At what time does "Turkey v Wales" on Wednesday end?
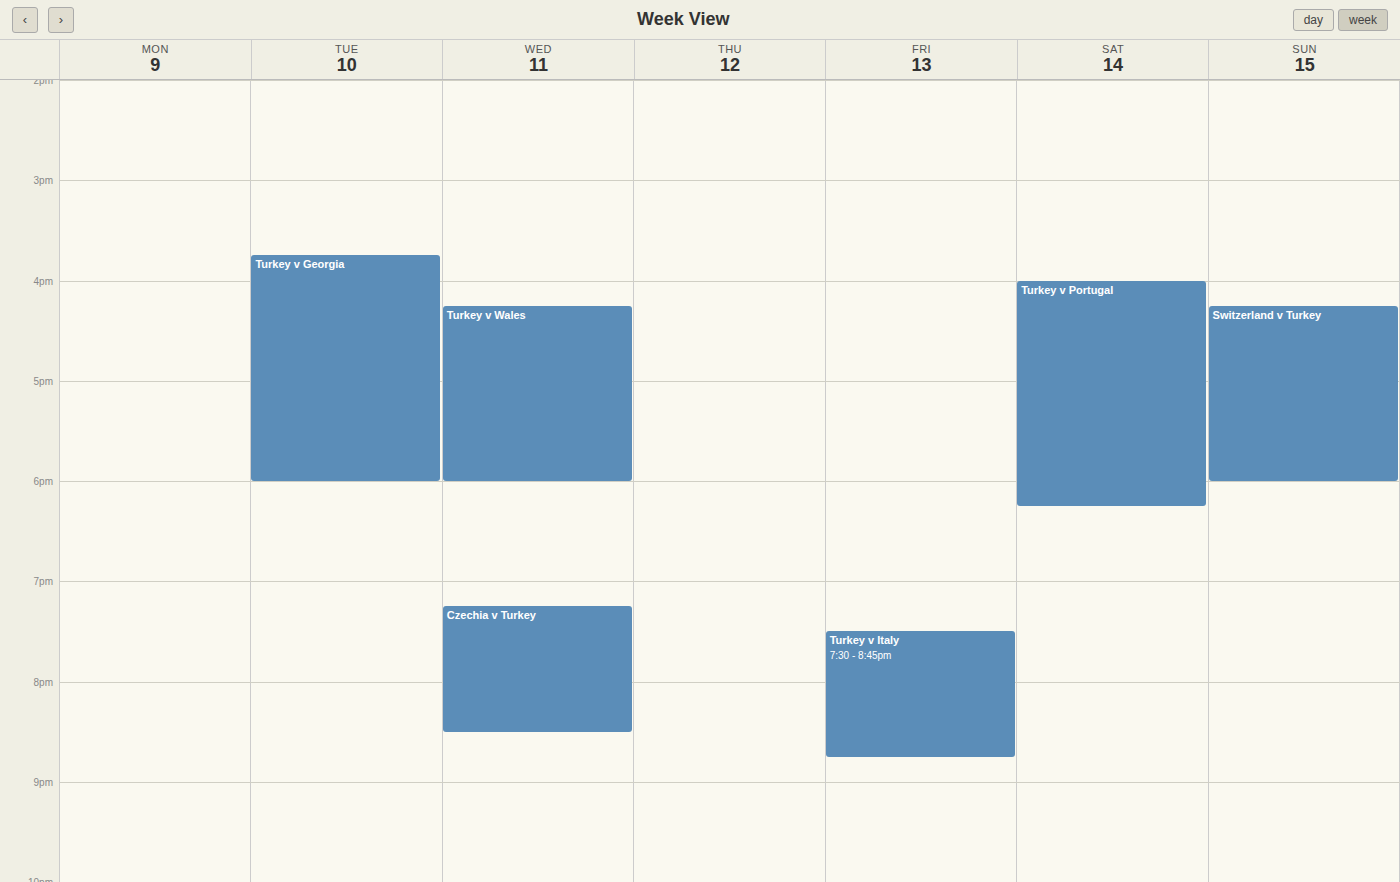
6:00 PM